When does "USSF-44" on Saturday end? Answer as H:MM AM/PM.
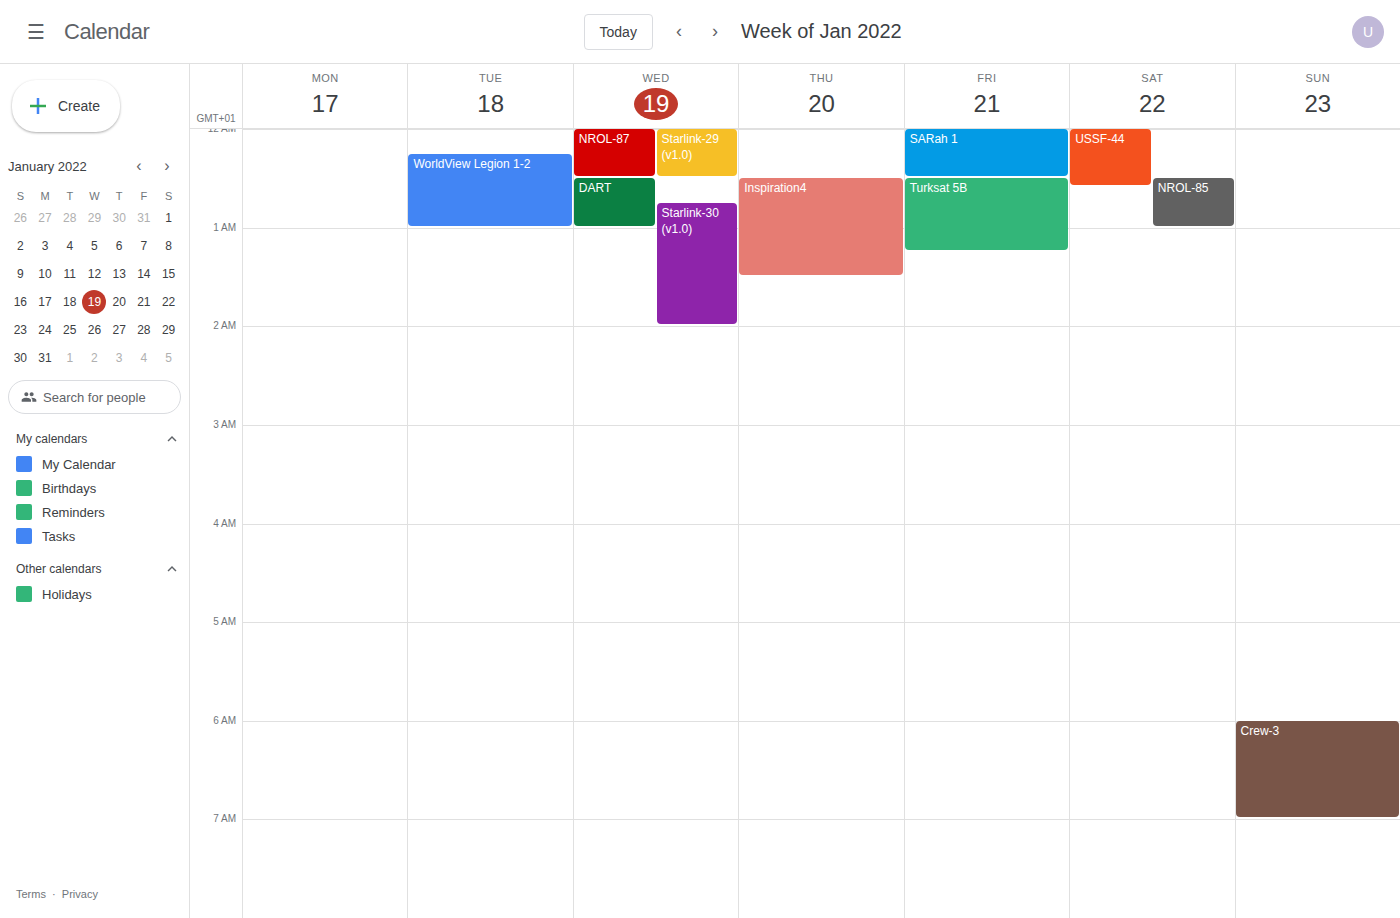
12:35 AM